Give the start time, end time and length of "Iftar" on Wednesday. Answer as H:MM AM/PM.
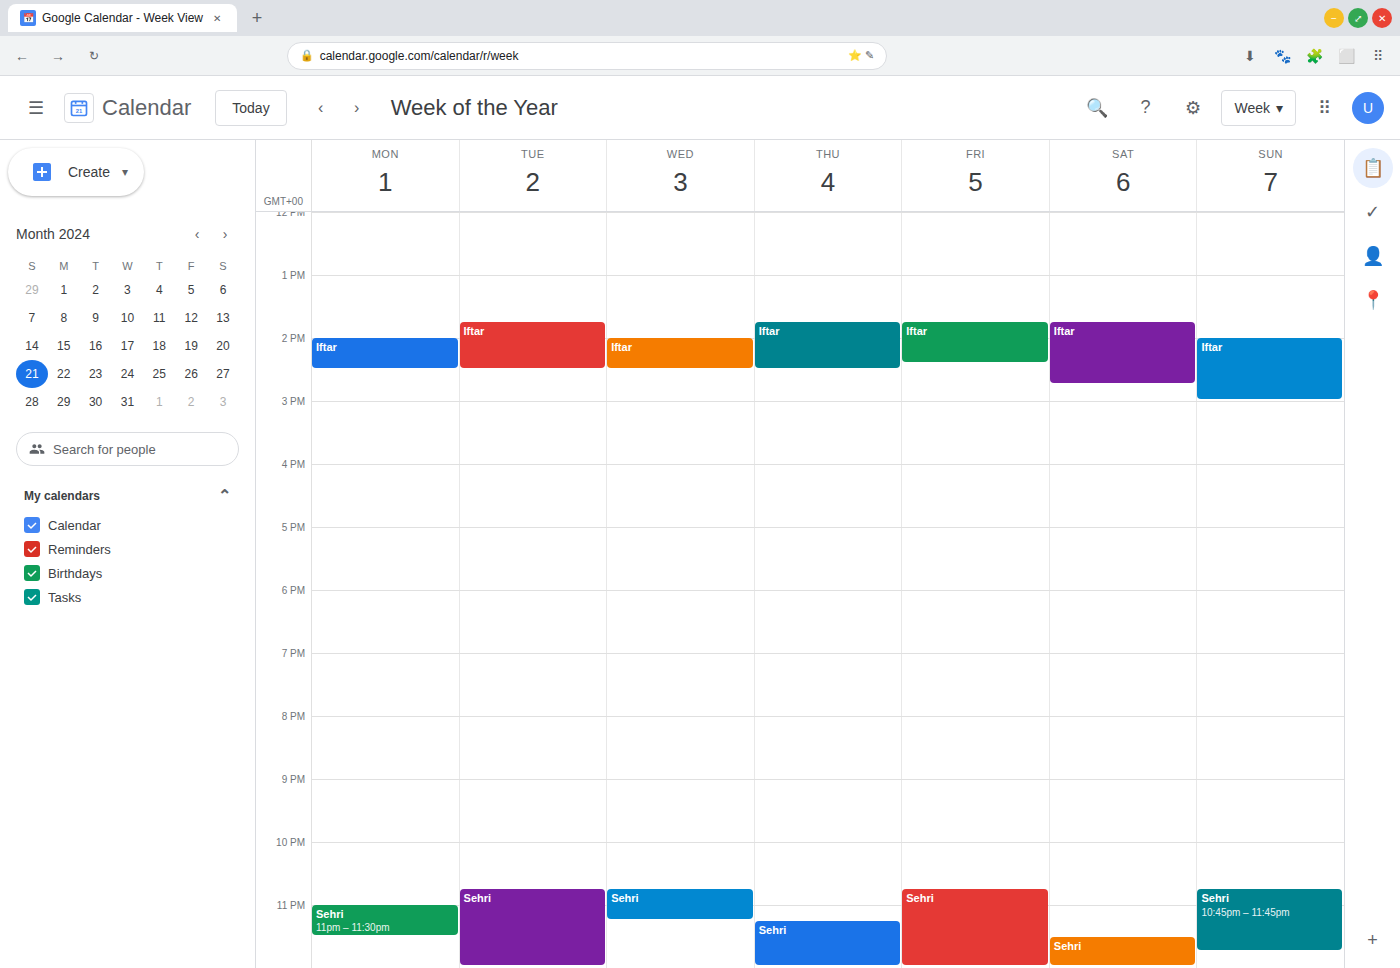
2:00 PM to 2:30 PM, 30 minutes